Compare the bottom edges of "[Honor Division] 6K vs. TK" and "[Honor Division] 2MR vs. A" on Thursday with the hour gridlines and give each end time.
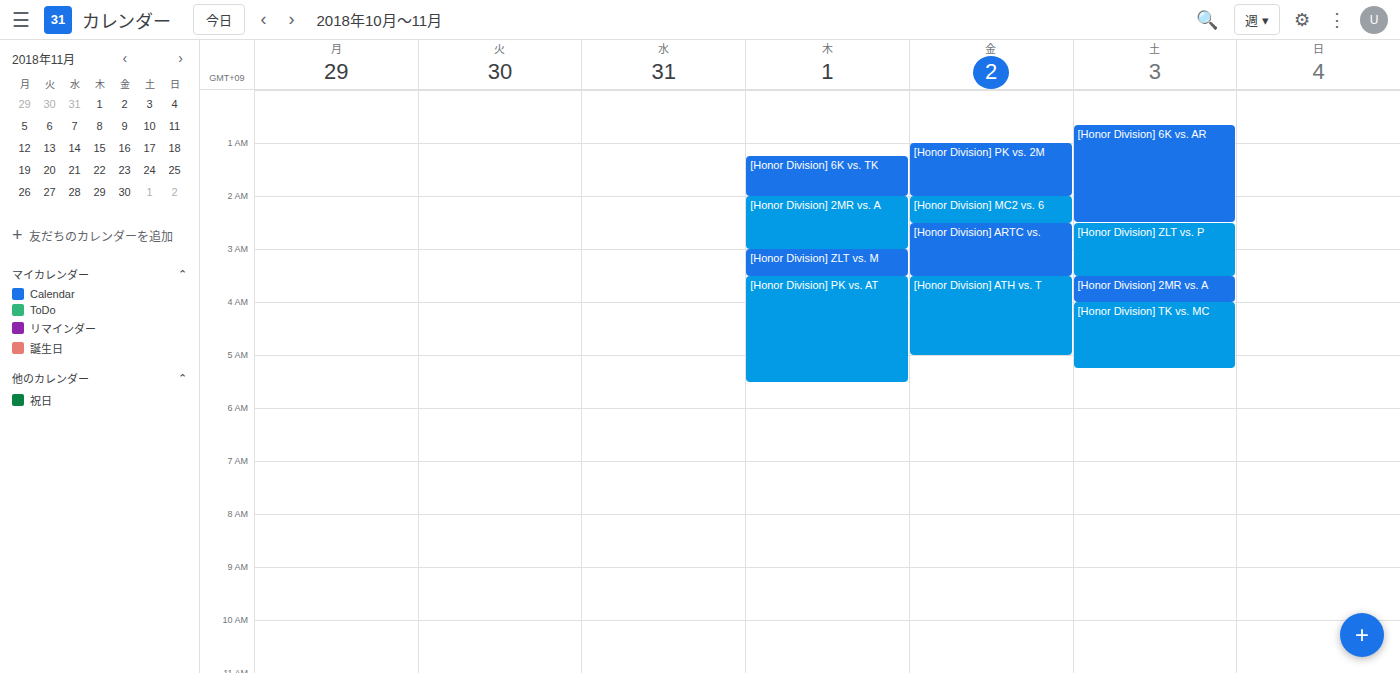
"[Honor Division] 6K vs. TK": 2:00 AM, exactly on the 2 AM line. "[Honor Division] 2MR vs. A": 3:00 AM, exactly on the 3 AM line.